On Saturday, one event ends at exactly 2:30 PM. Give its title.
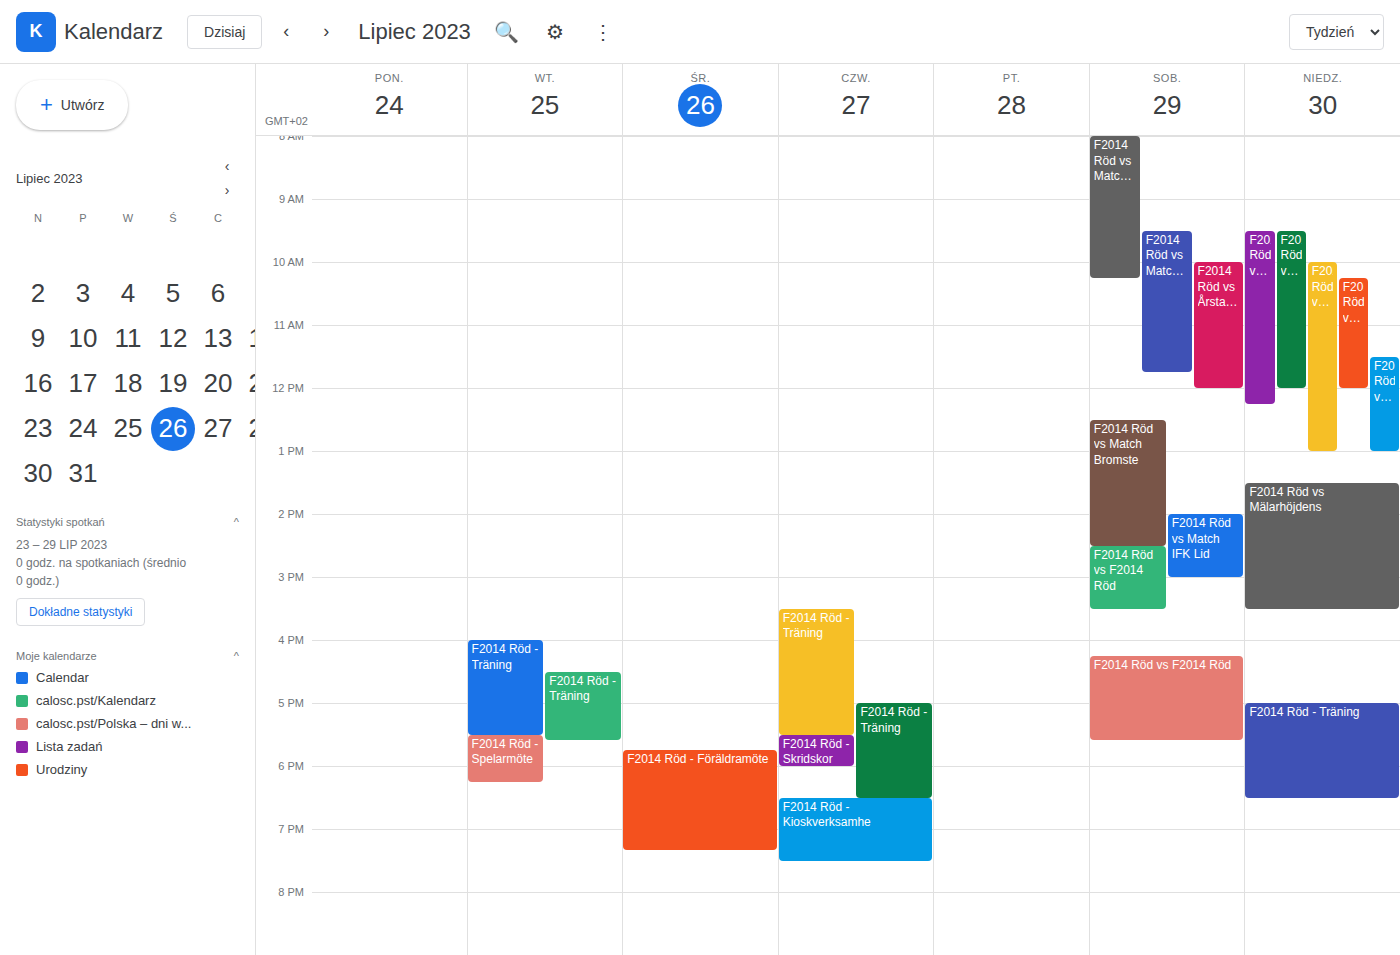
"F2014 Röd vs Match Bromste"